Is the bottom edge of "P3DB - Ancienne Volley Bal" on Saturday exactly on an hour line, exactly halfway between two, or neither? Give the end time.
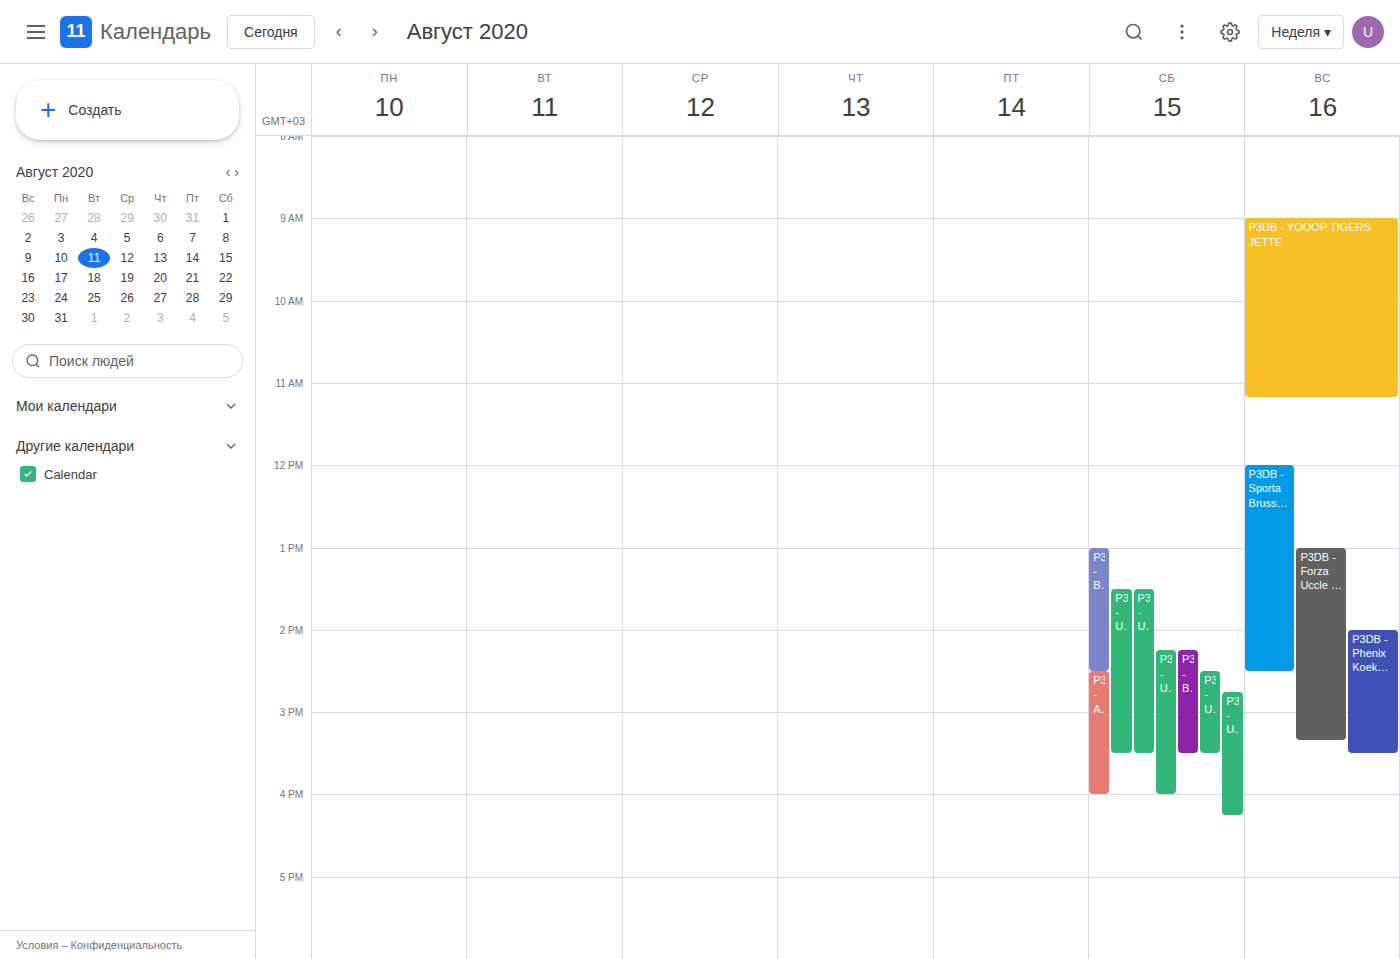
16:00 -- exactly on the 16:00 line.